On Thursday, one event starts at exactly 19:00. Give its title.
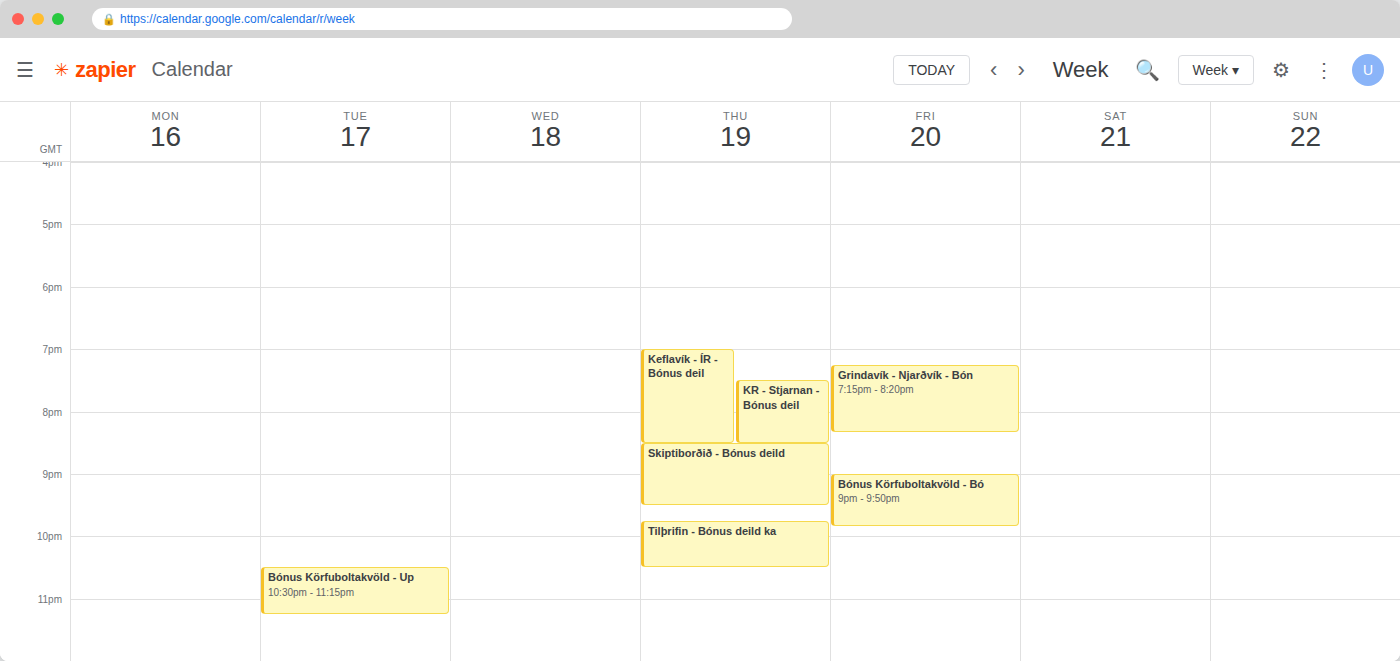
"Keflavík - ÍR - Bónus deil"